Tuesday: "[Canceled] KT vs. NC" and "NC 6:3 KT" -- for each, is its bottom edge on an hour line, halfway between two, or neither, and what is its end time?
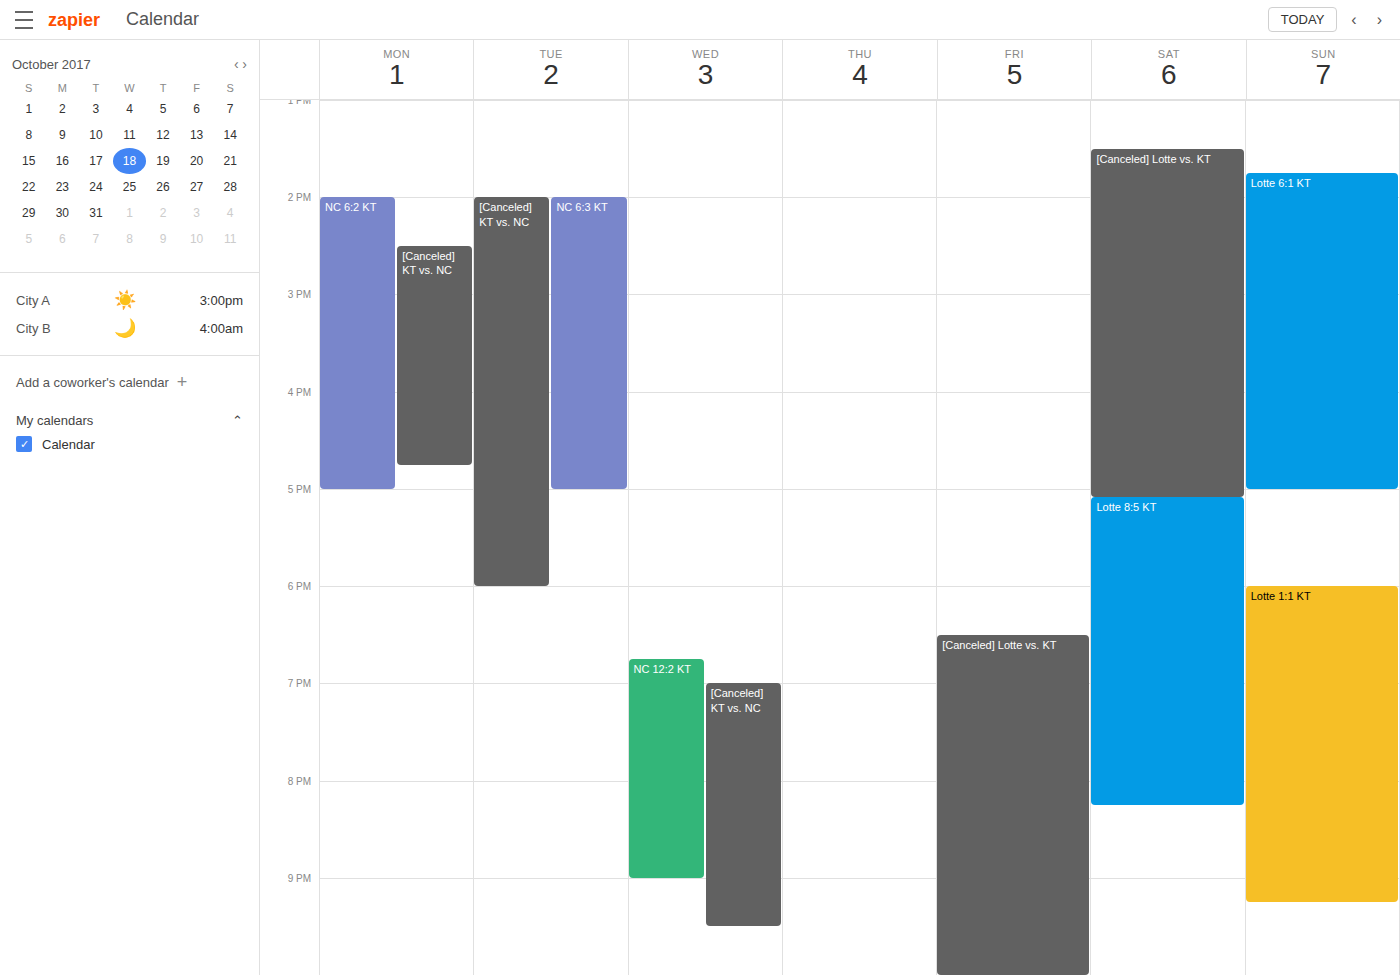
"[Canceled] KT vs. NC": 6:00 PM, exactly on the 6 PM line. "NC 6:3 KT": 5:00 PM, exactly on the 5 PM line.